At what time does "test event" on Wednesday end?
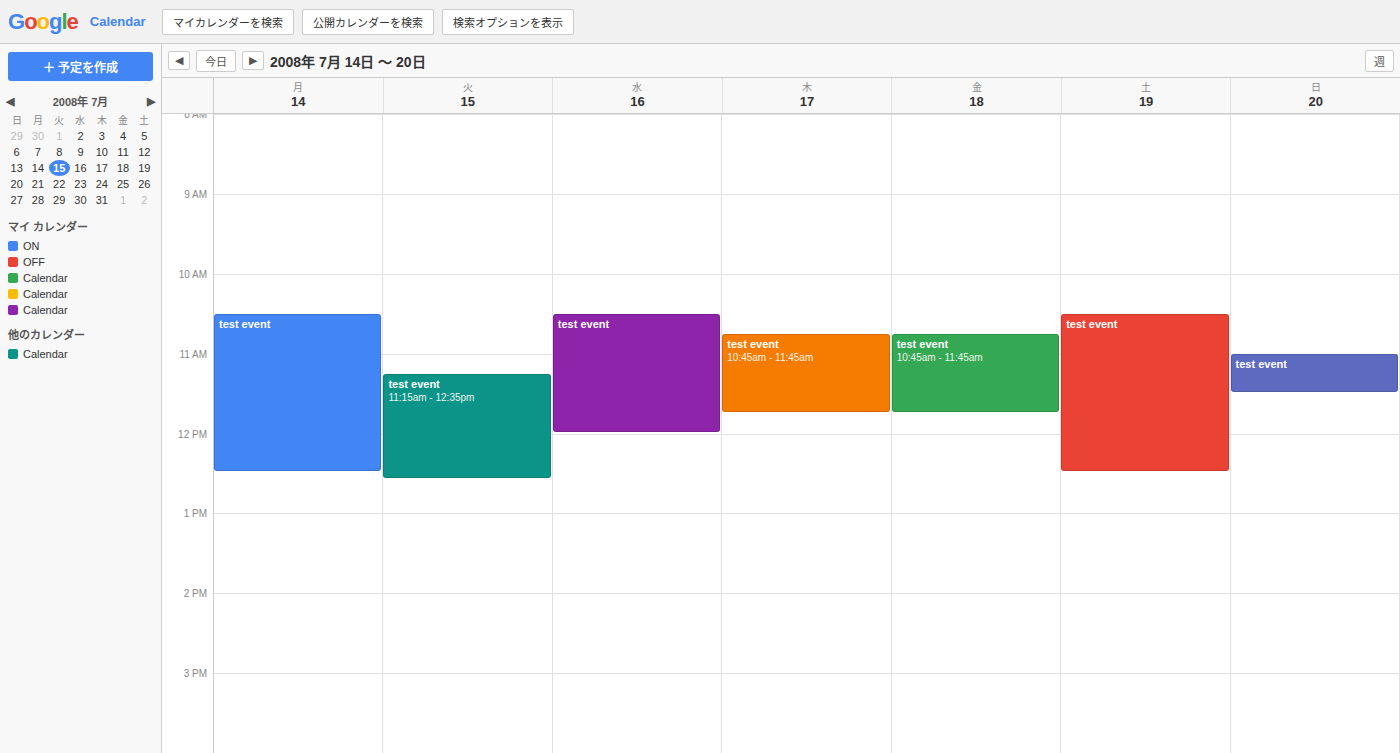
12:00